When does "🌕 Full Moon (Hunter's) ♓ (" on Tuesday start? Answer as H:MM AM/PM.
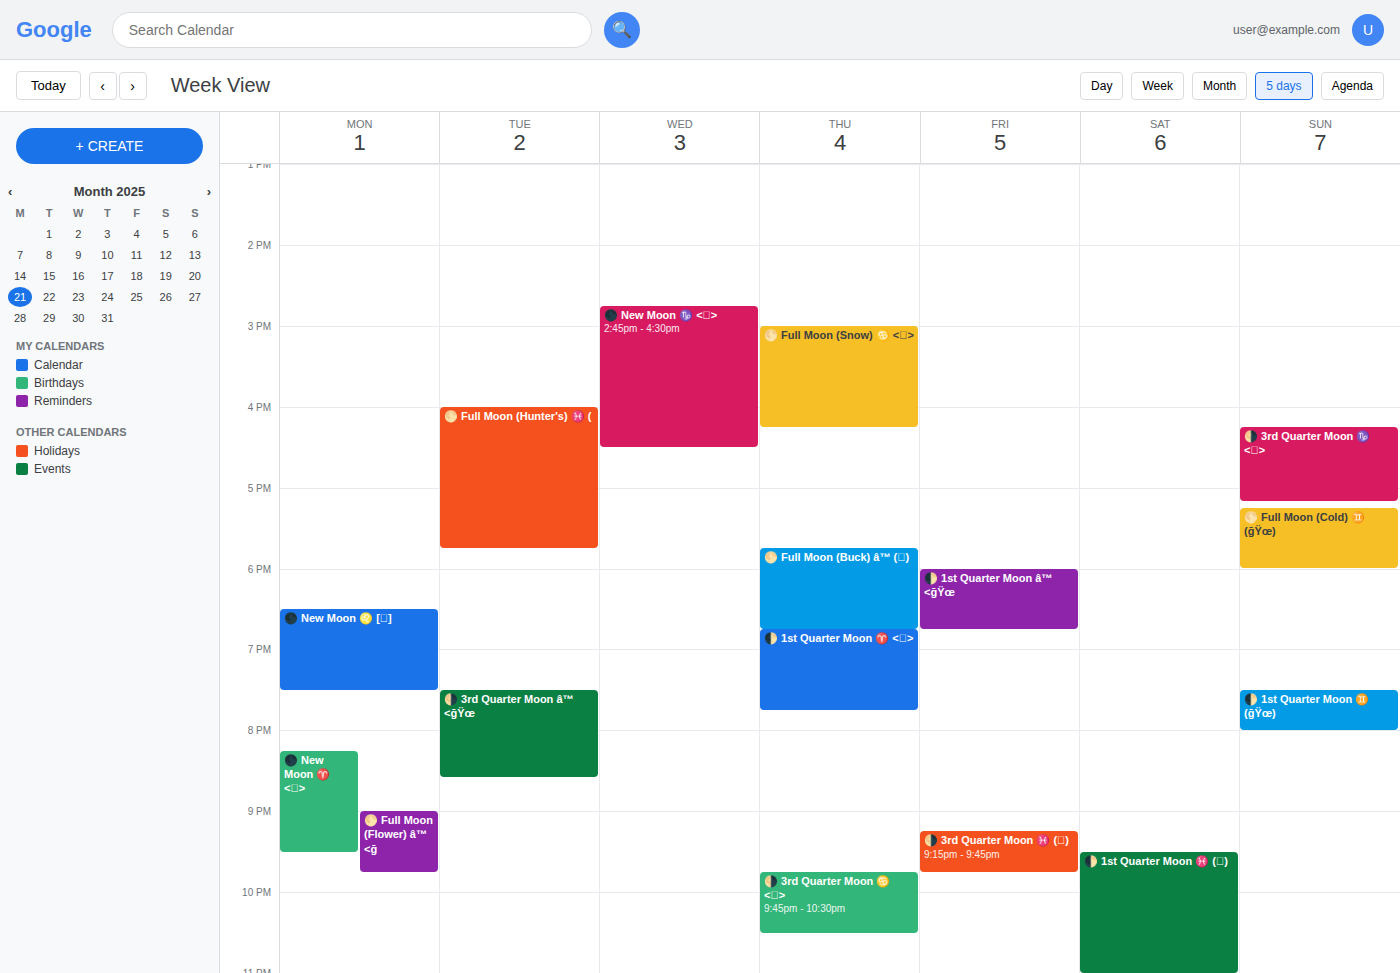
4:00 PM